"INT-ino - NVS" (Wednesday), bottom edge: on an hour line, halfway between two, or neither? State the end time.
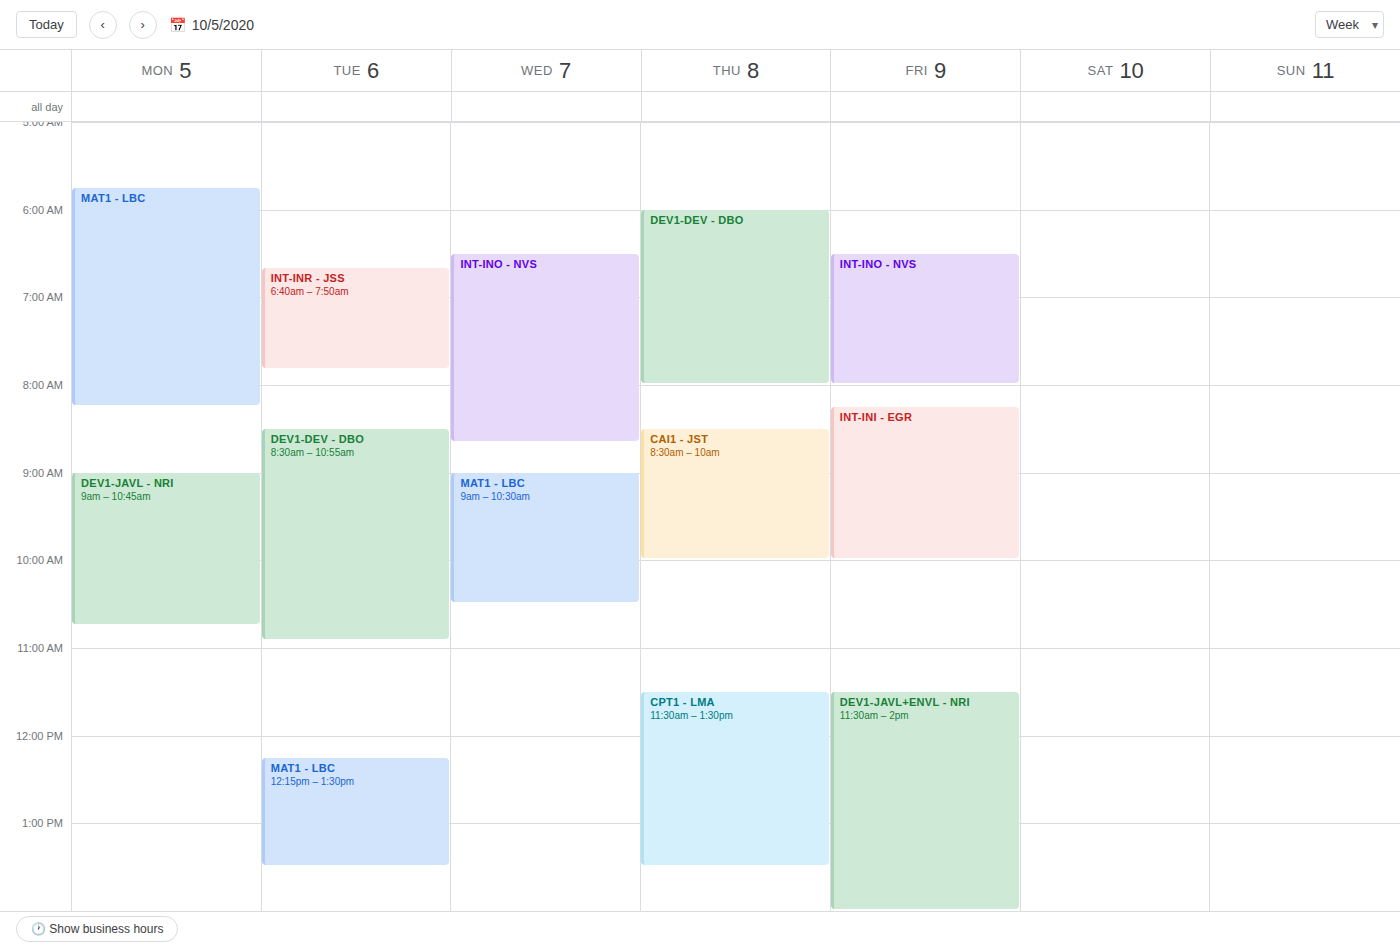
8:40 AM -- neither: 40 minutes below the 8 AM line and 20 minutes above the 9 AM line.